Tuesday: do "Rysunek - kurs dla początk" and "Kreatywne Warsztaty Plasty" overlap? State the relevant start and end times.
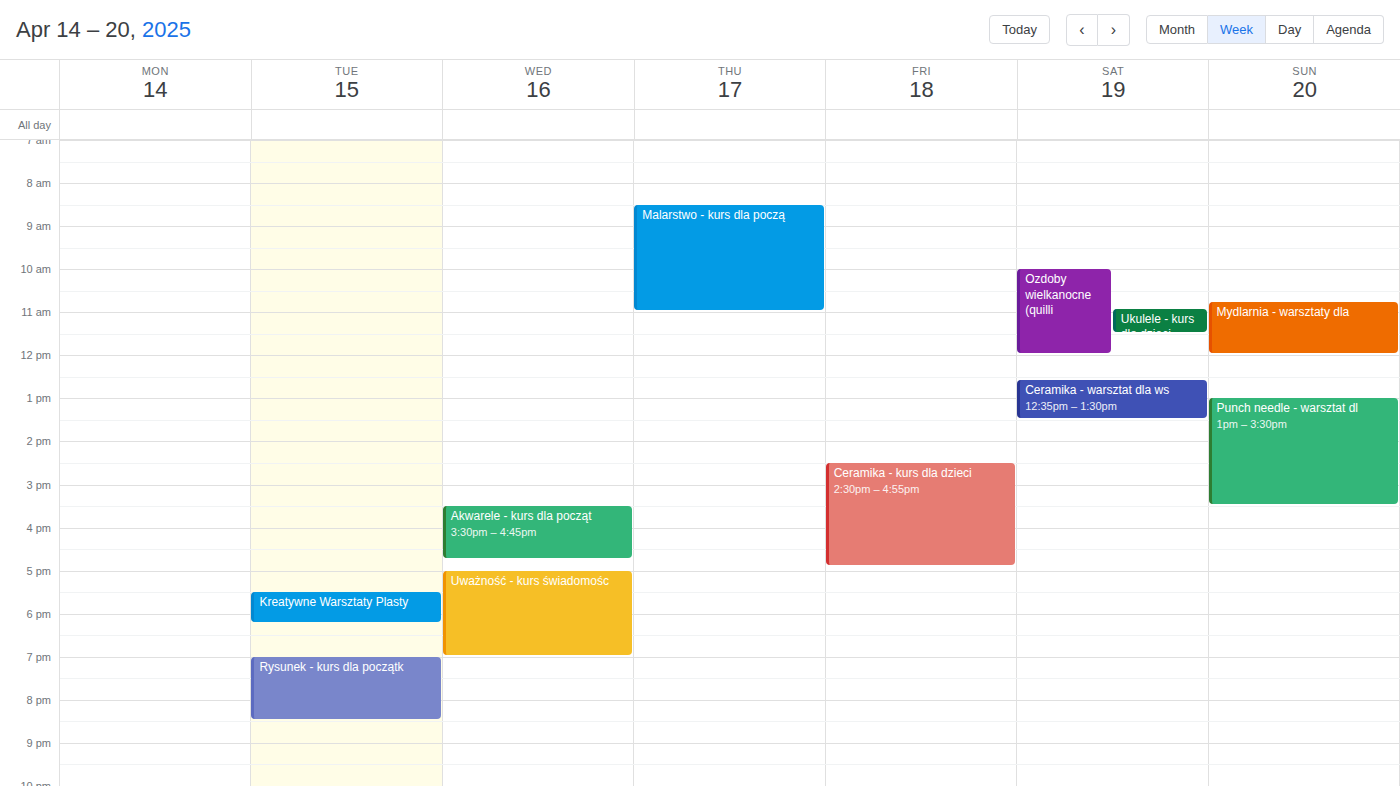
"Kreatywne Warsztaty Plasty" ends at 6:15 PM and "Rysunek - kurs dla początk" starts at 7:00 PM -- no overlap.